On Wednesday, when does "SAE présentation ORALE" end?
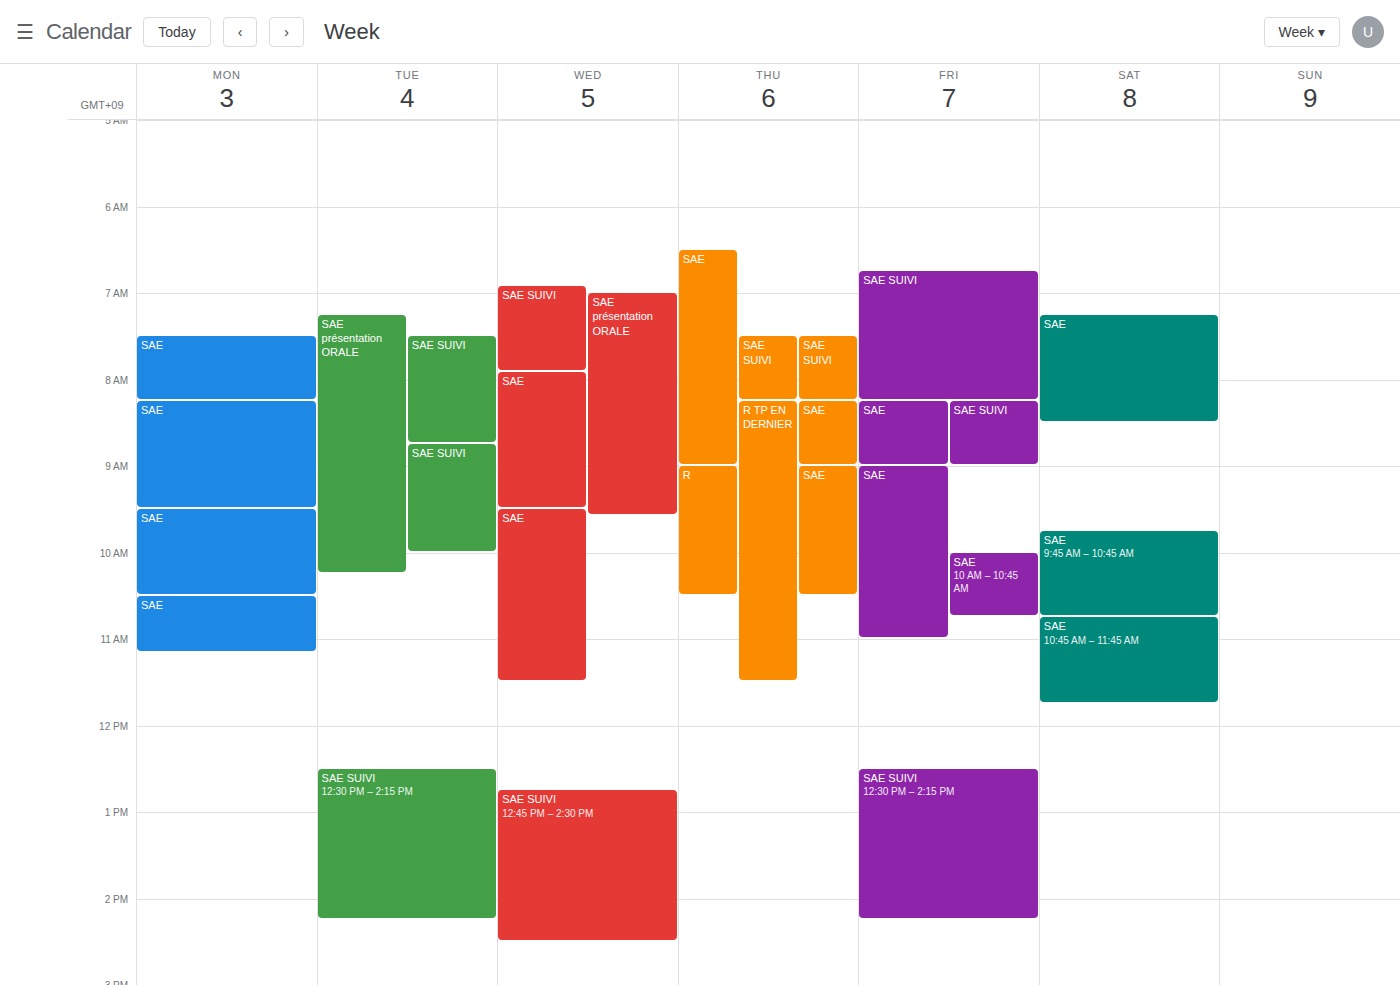
9:35 AM